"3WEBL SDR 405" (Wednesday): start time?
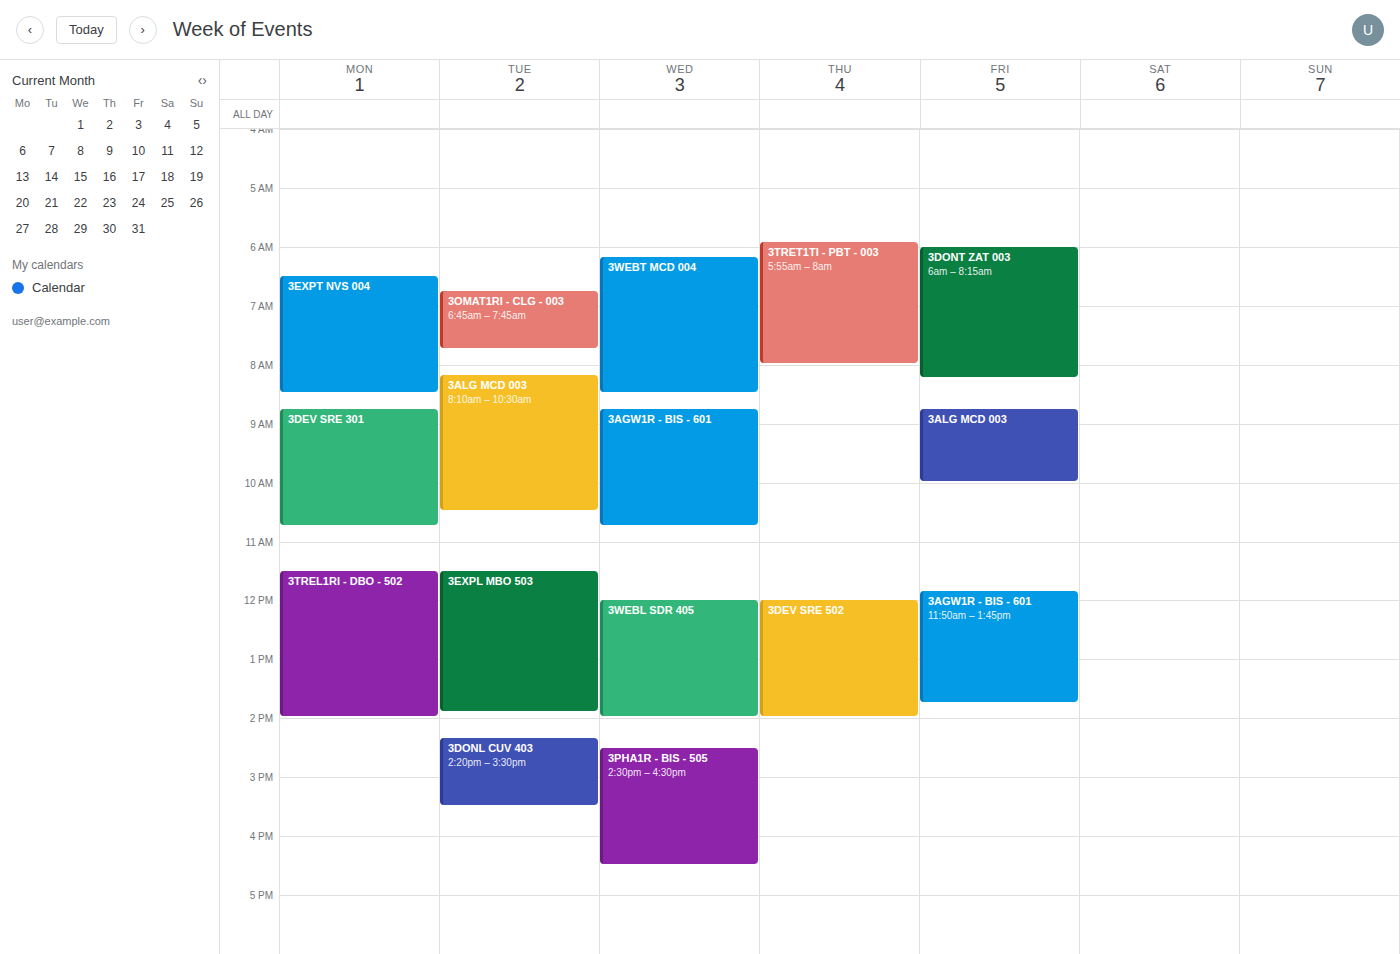
12:00 PM